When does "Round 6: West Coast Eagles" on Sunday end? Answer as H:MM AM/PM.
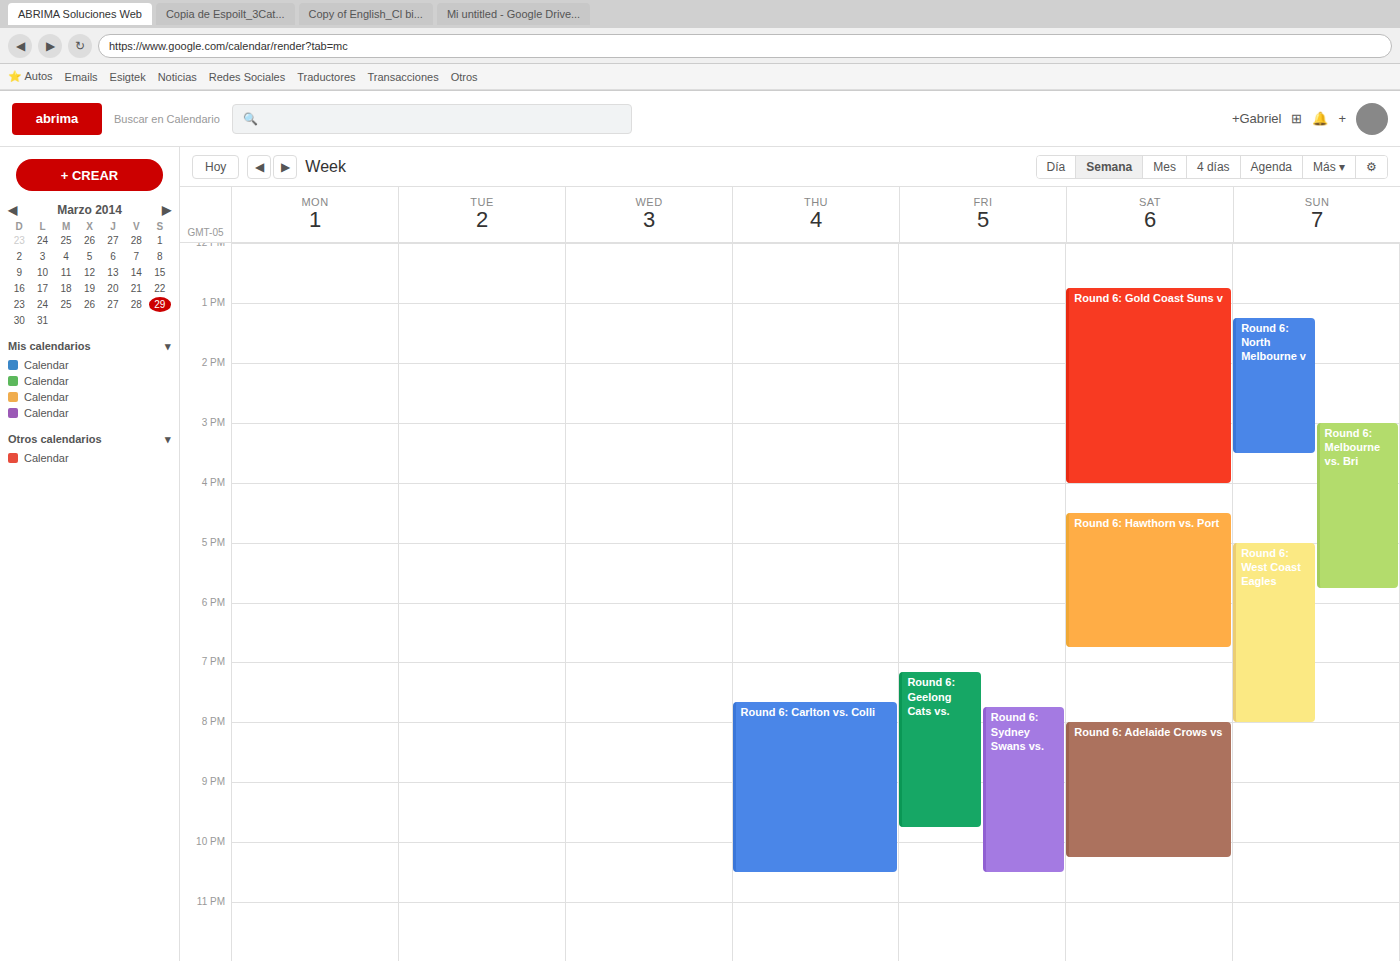
8:00 PM